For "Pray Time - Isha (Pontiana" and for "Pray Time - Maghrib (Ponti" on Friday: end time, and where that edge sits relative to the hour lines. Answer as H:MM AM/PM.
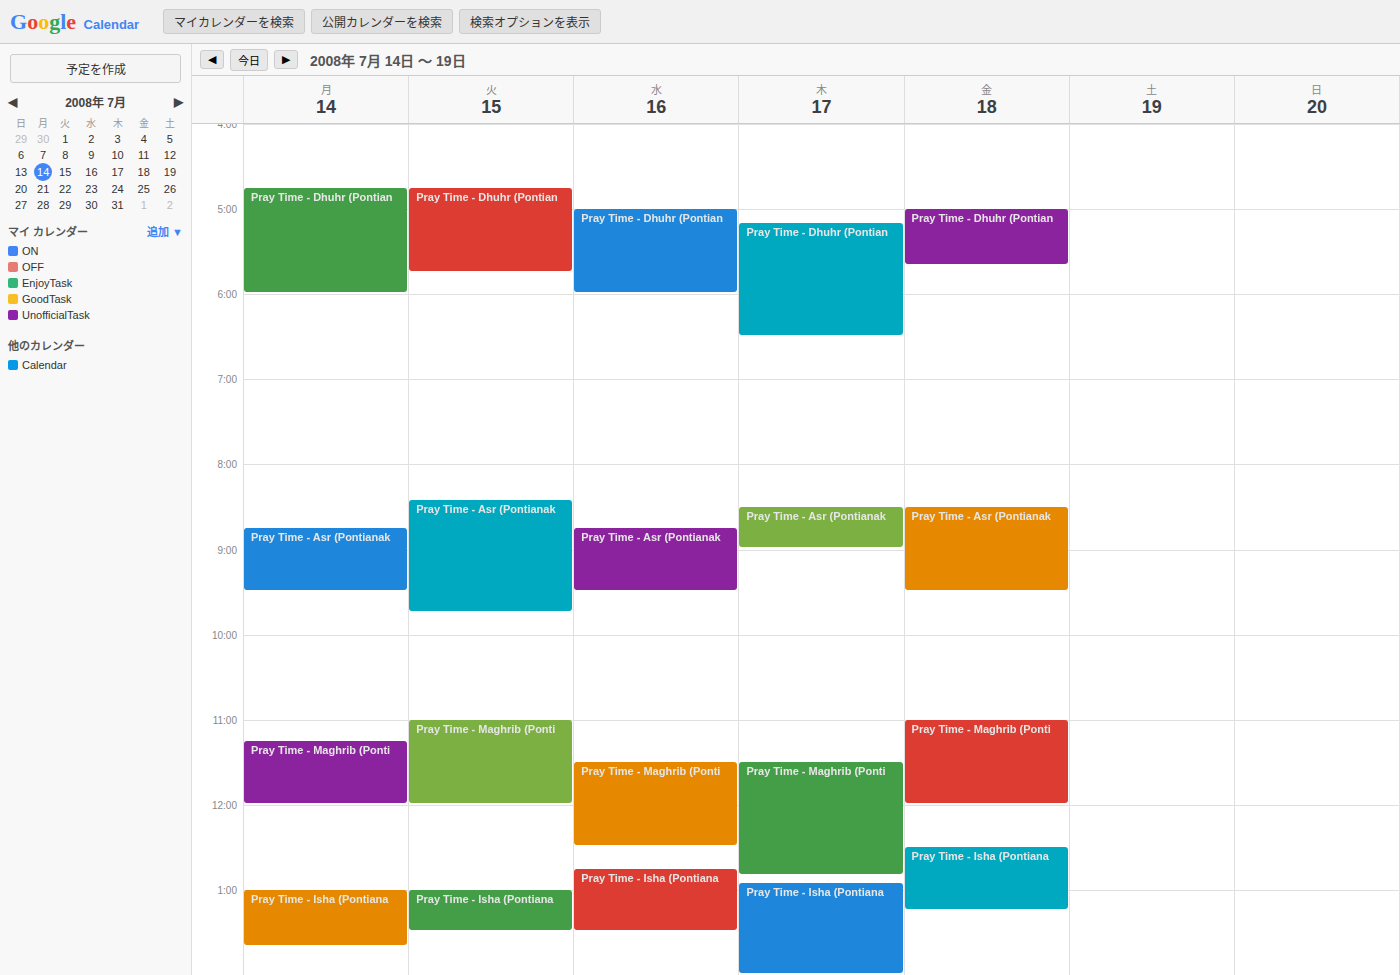
"Pray Time - Isha (Pontiana": 1:15 PM, neither: a quarter of the way from the 1 PM line to the 2 PM line. "Pray Time - Maghrib (Ponti": 12:00 PM, exactly on the 12 PM line.